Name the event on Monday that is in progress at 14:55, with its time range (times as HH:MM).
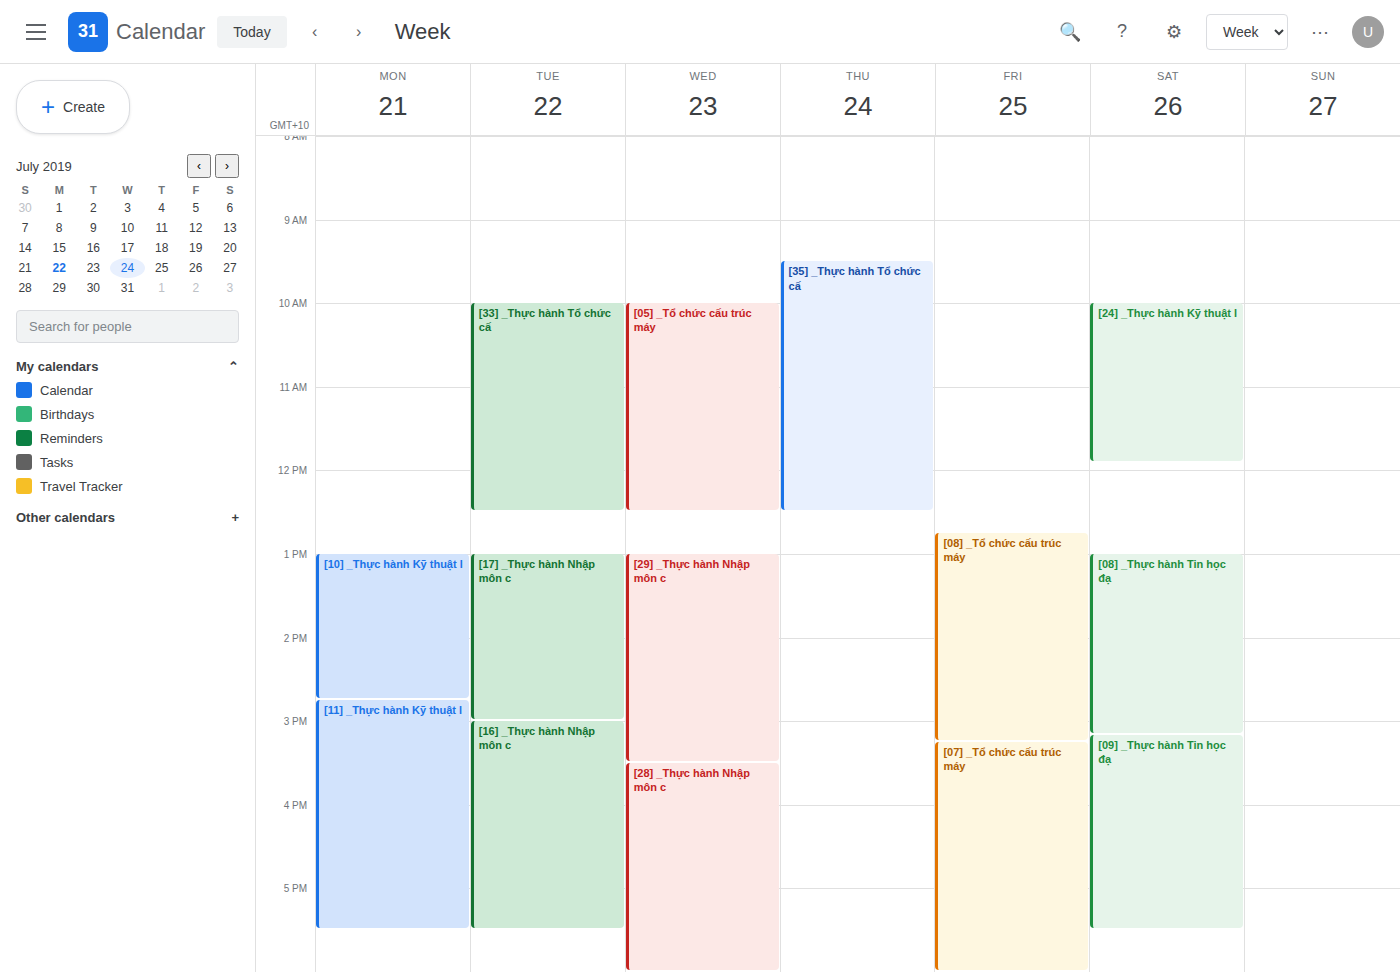
"[11] _Thực hành Kỹ thuật l", 14:45 to 17:30